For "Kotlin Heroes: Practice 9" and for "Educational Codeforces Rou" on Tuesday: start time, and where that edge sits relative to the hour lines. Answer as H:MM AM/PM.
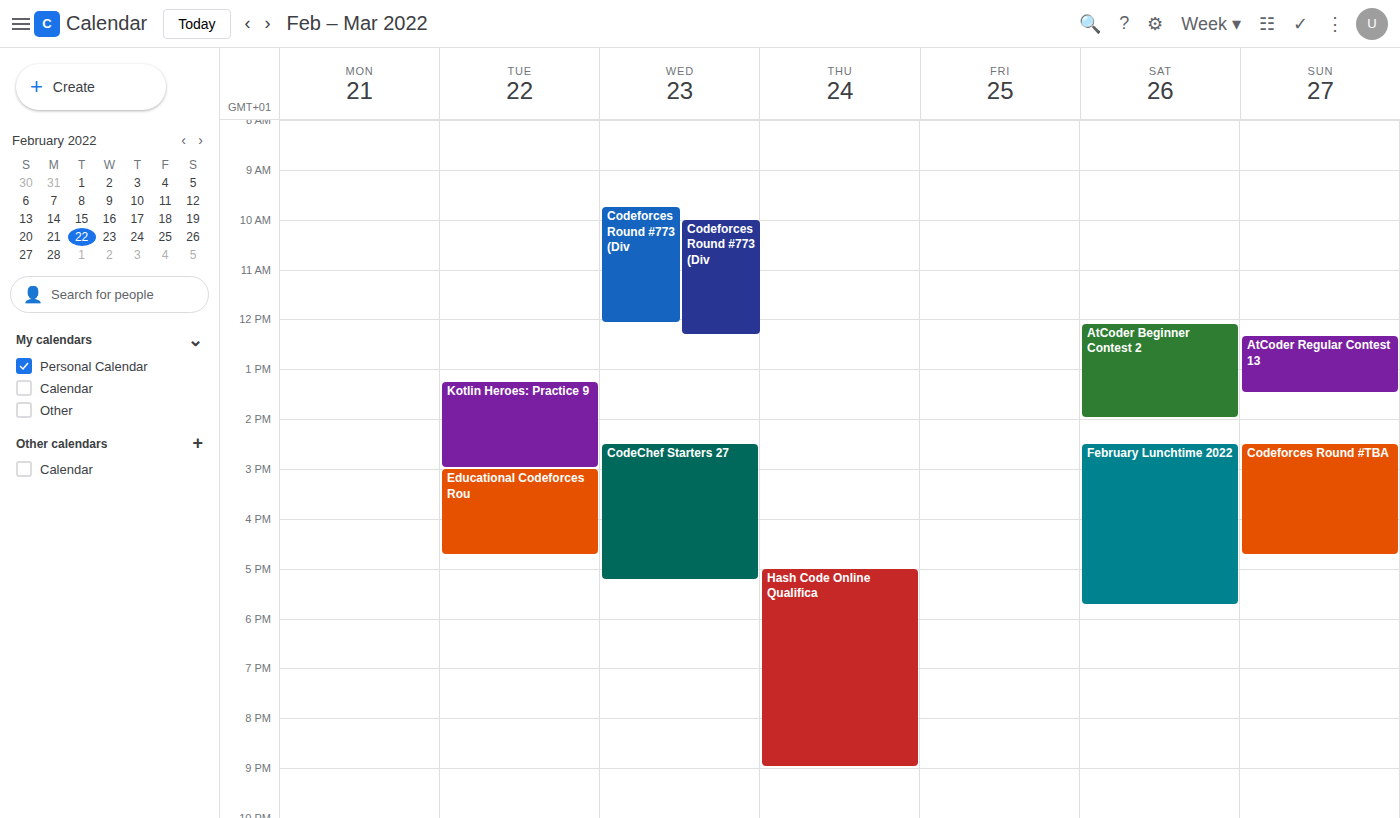
"Kotlin Heroes: Practice 9": 1:15 PM, neither: a quarter of the way from the 1 PM line to the 2 PM line. "Educational Codeforces Rou": 3:00 PM, exactly on the 3 PM line.